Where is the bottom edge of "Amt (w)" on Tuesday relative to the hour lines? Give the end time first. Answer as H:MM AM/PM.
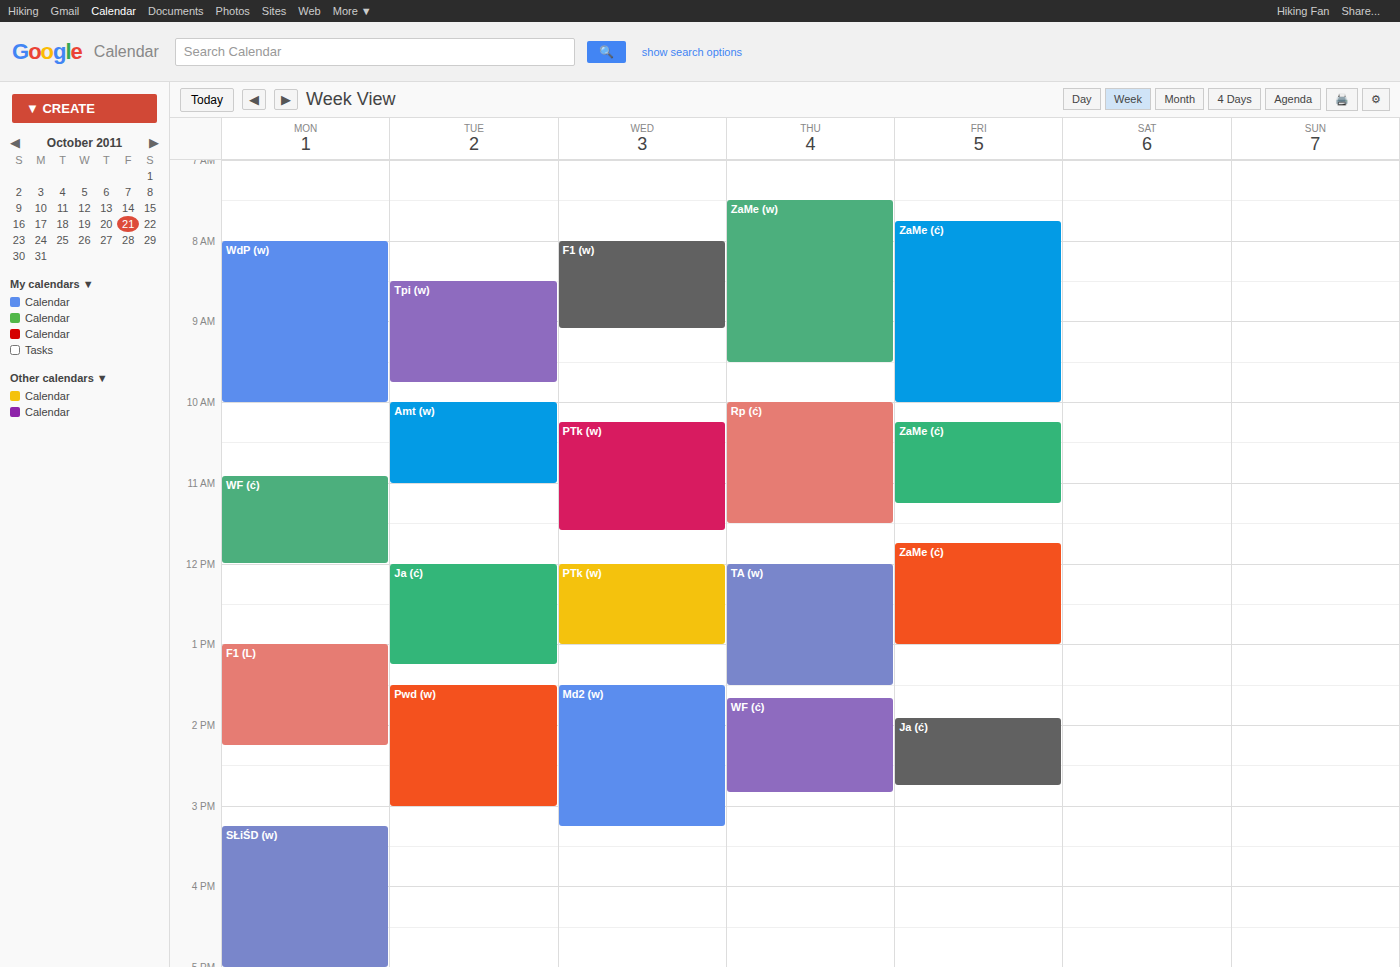
11:00 AM -- exactly on the 11 AM line.